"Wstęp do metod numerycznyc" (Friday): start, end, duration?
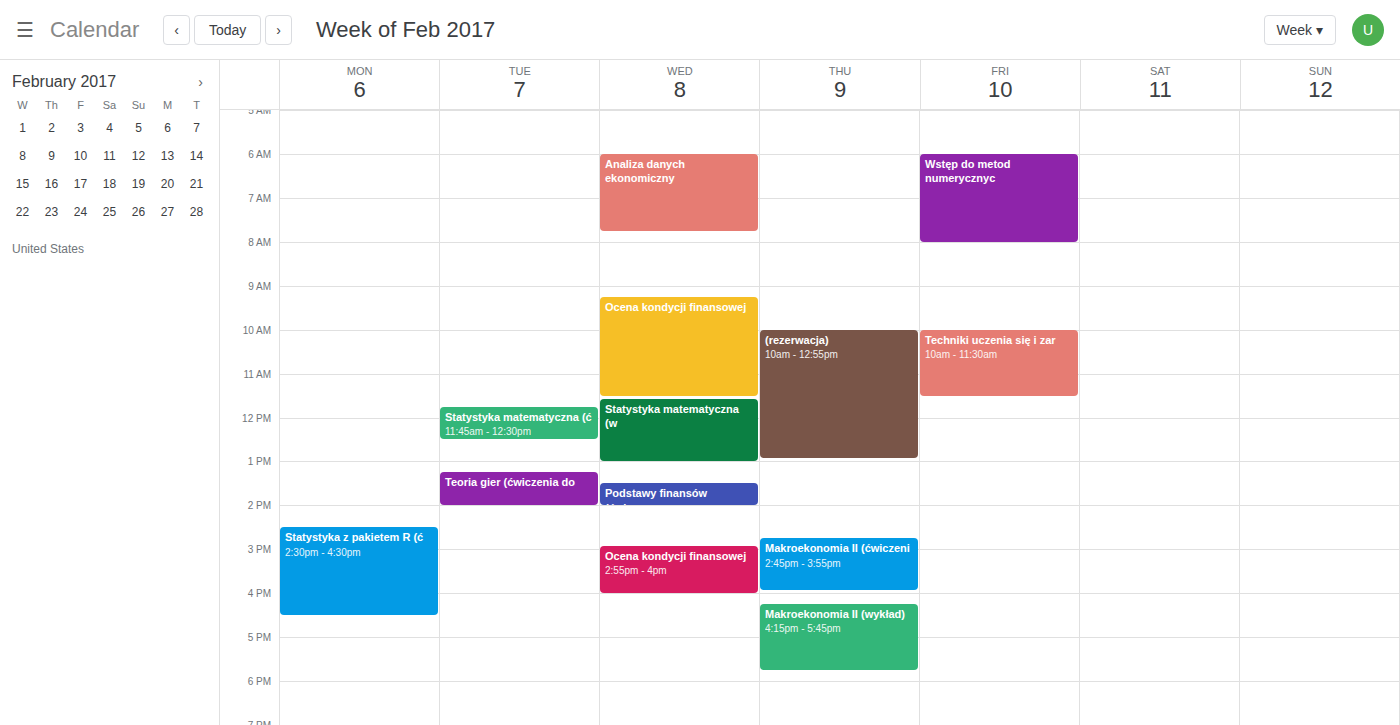
6:00 AM to 8:00 AM, 2 hours